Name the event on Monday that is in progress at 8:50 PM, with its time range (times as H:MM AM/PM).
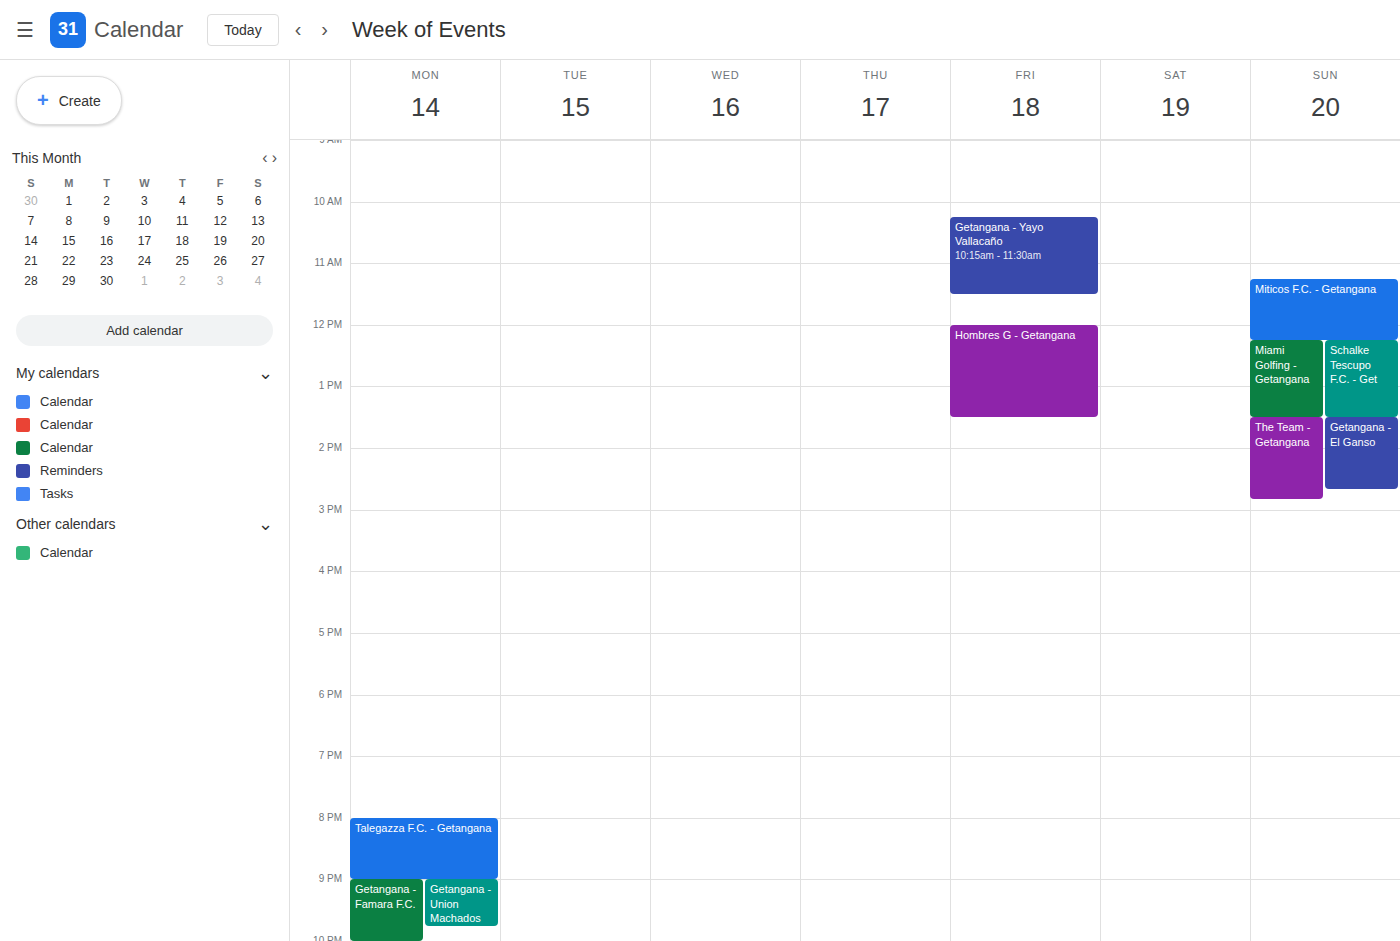
"Talegazza F.C. - Getangana", 8:00 PM to 9:00 PM